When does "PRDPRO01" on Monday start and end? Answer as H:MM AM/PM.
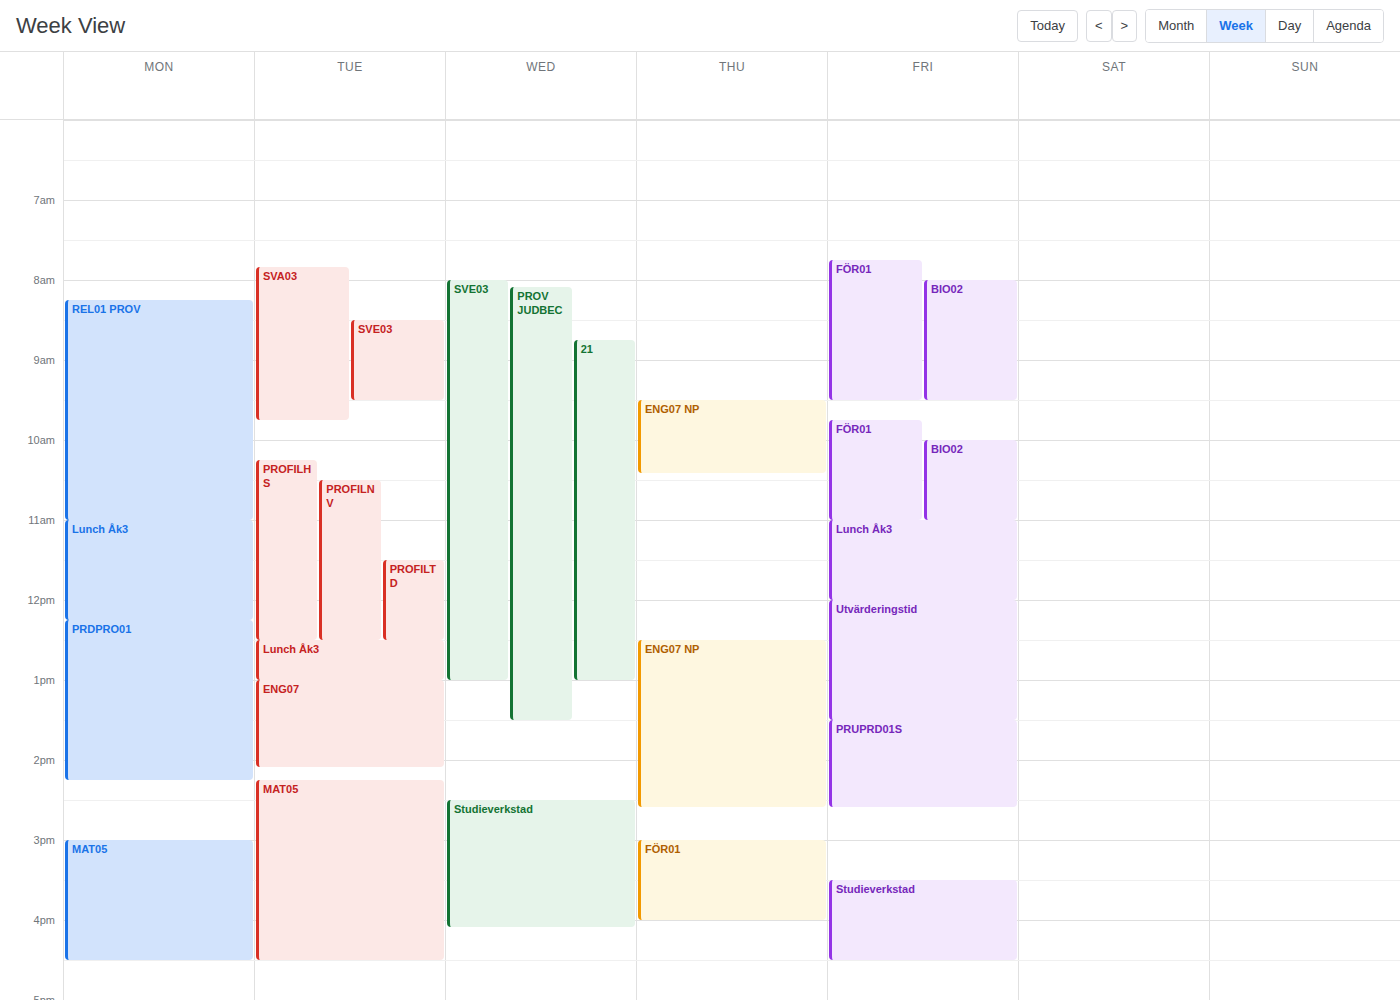
12:15 PM to 2:15 PM